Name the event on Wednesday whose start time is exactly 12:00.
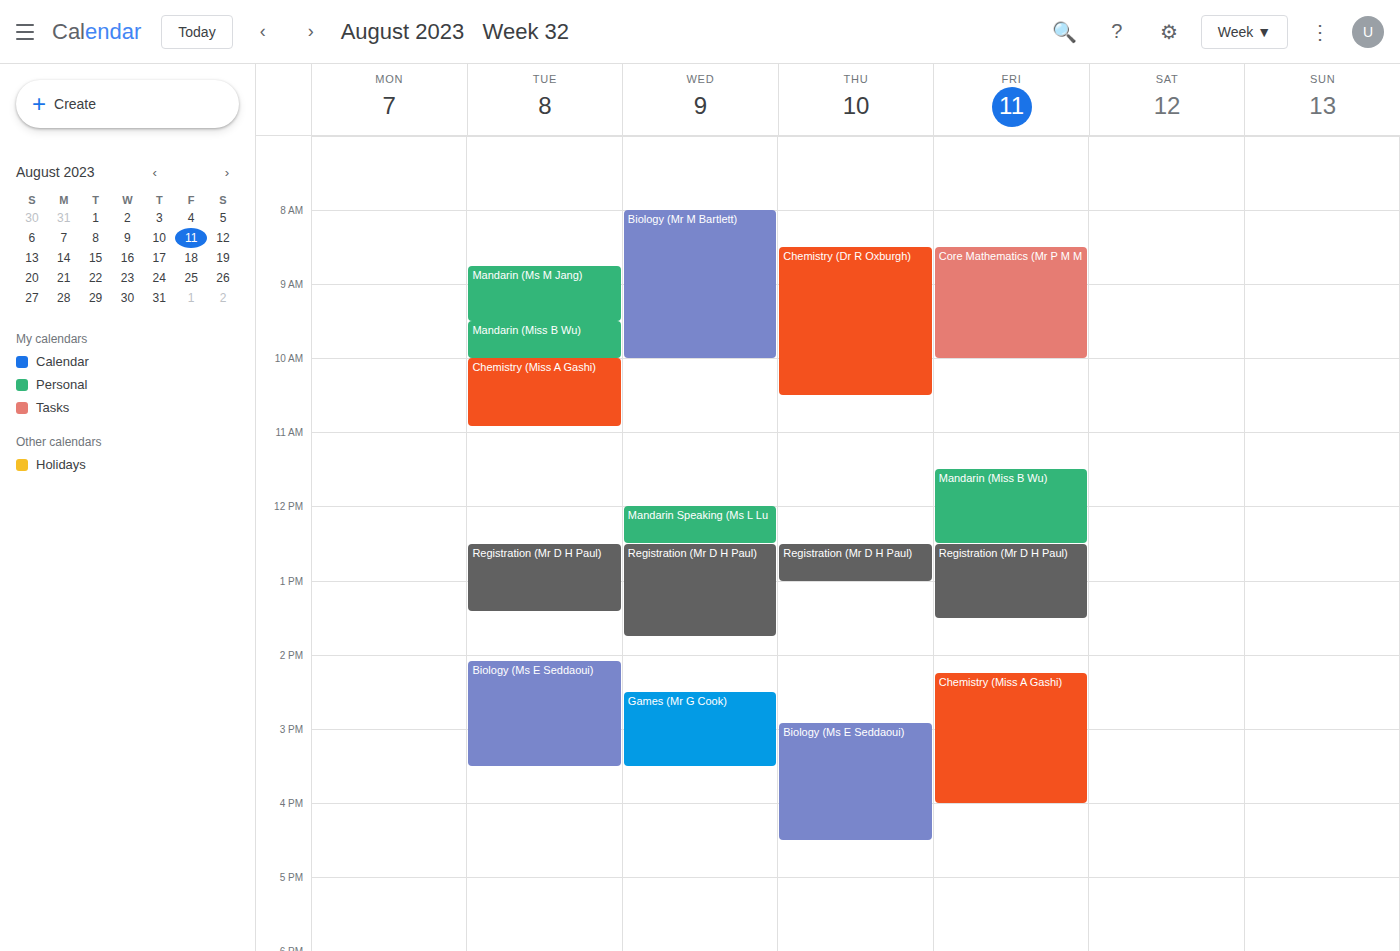
"Mandarin Speaking (Ms L Lu"